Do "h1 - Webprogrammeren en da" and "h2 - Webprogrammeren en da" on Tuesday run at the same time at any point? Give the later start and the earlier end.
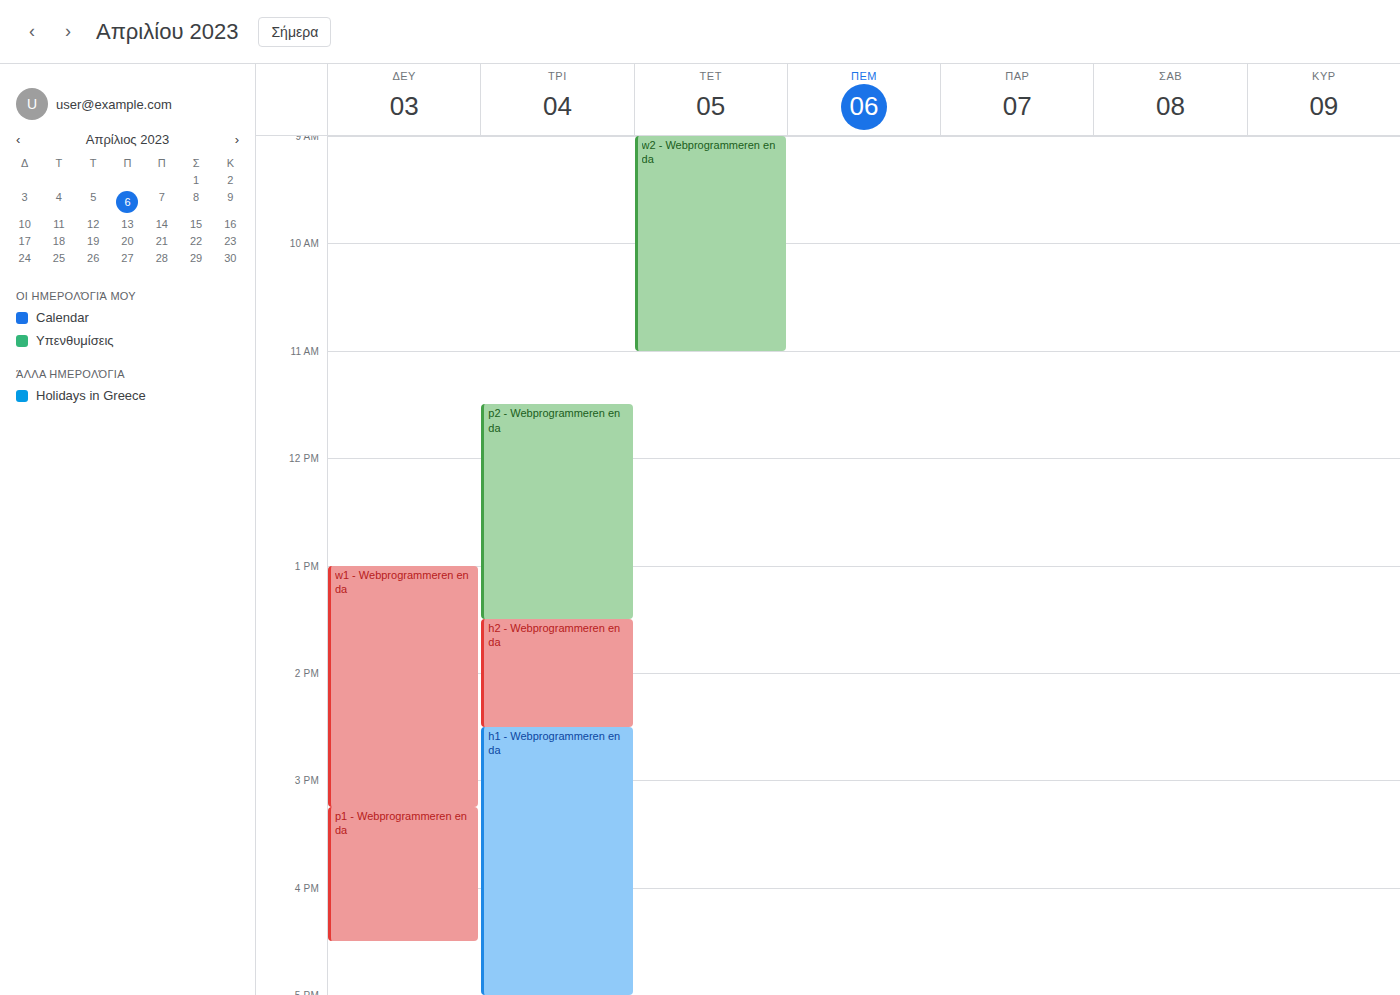
"h2 - Webprogrammeren en da" ends at 2:30 PM, exactly when "h1 - Webprogrammeren en da" starts -- they touch but do not overlap.